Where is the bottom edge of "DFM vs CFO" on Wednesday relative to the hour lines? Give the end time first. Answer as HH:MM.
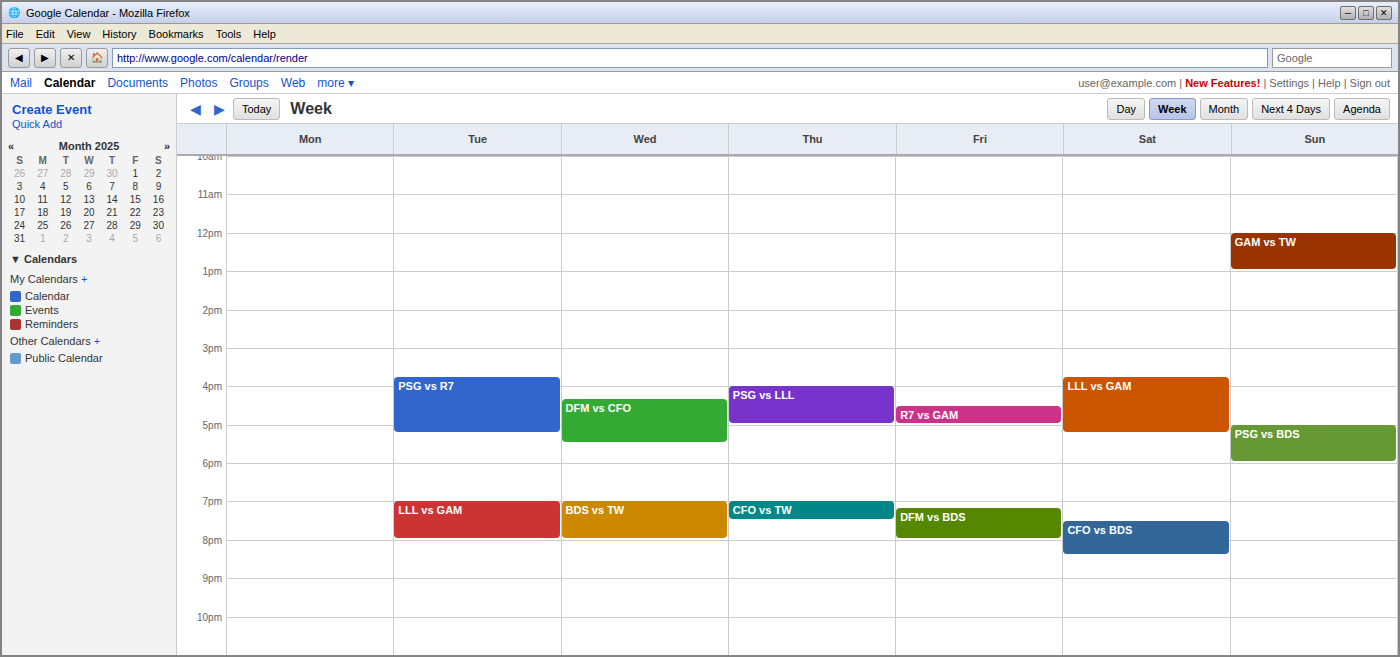
17:30 -- halfway between the 17:00 and 18:00 lines.